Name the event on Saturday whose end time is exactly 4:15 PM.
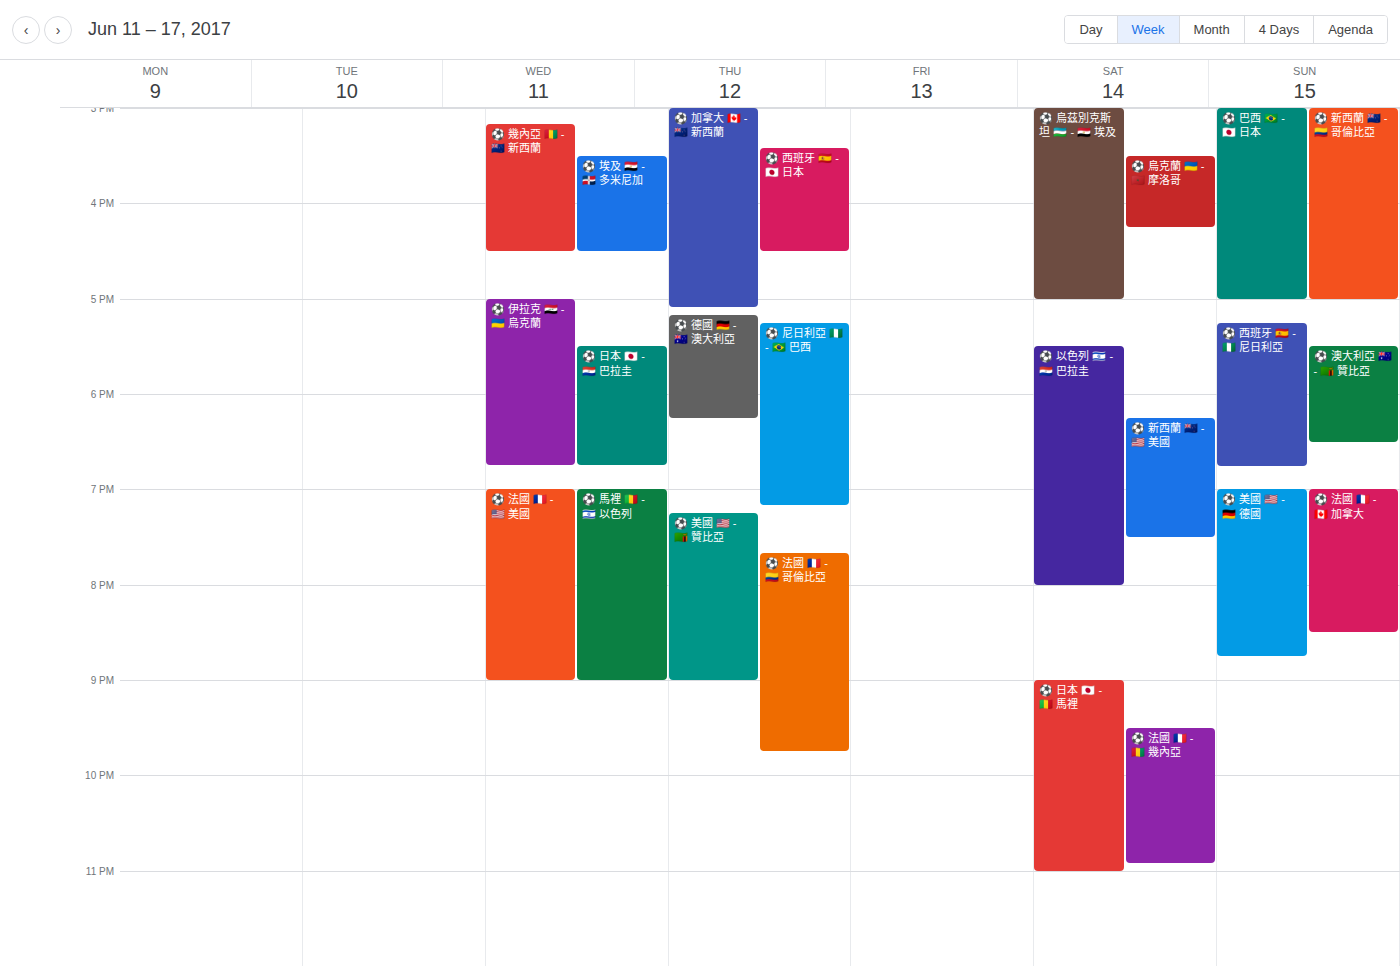
"⚽ 烏克蘭 🇺🇦 - 🇲🇦 摩洛哥"